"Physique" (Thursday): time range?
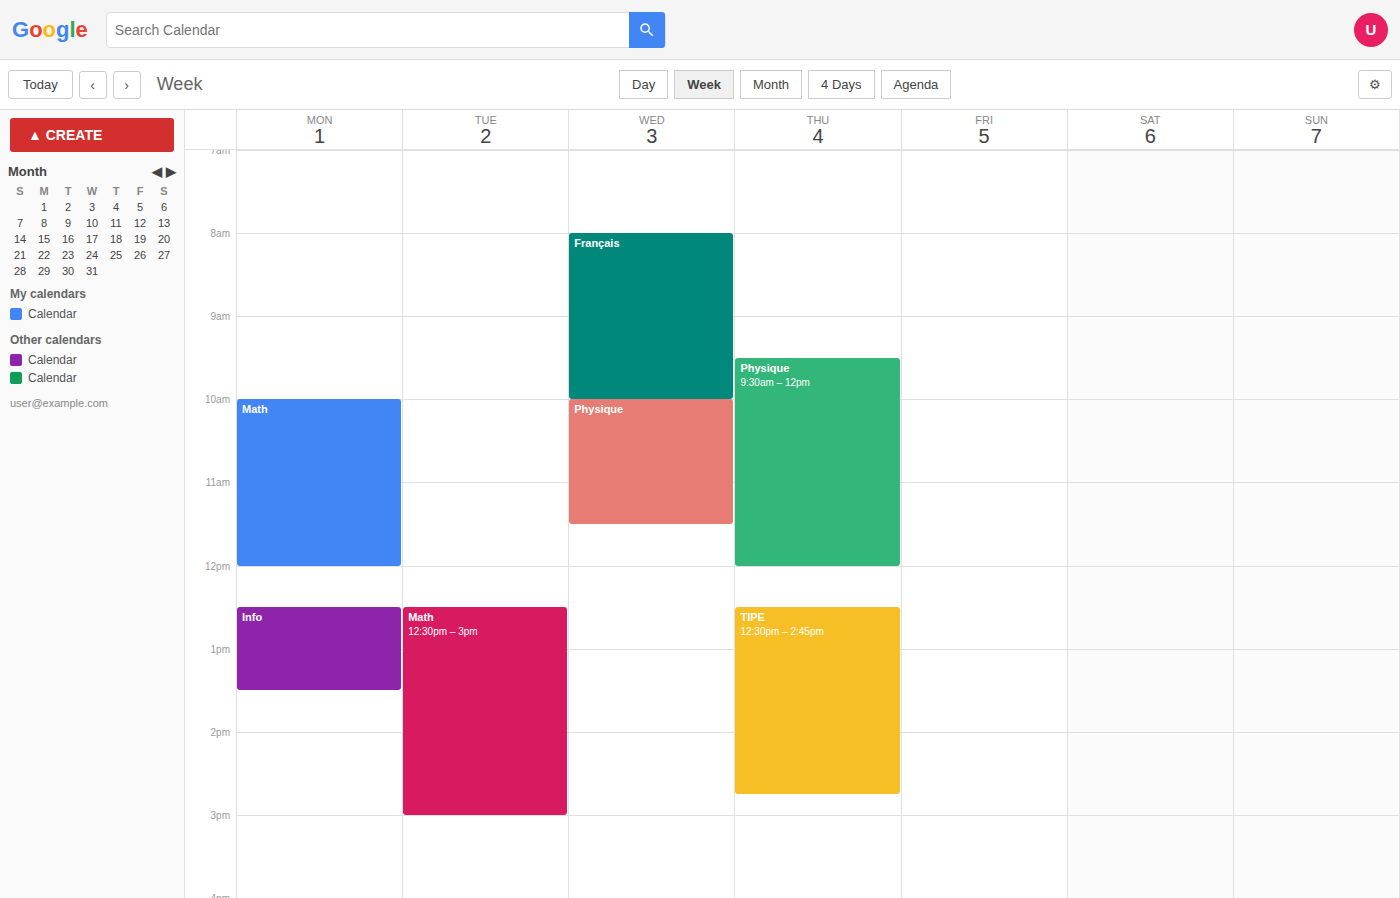
9:30 AM to 12:00 PM